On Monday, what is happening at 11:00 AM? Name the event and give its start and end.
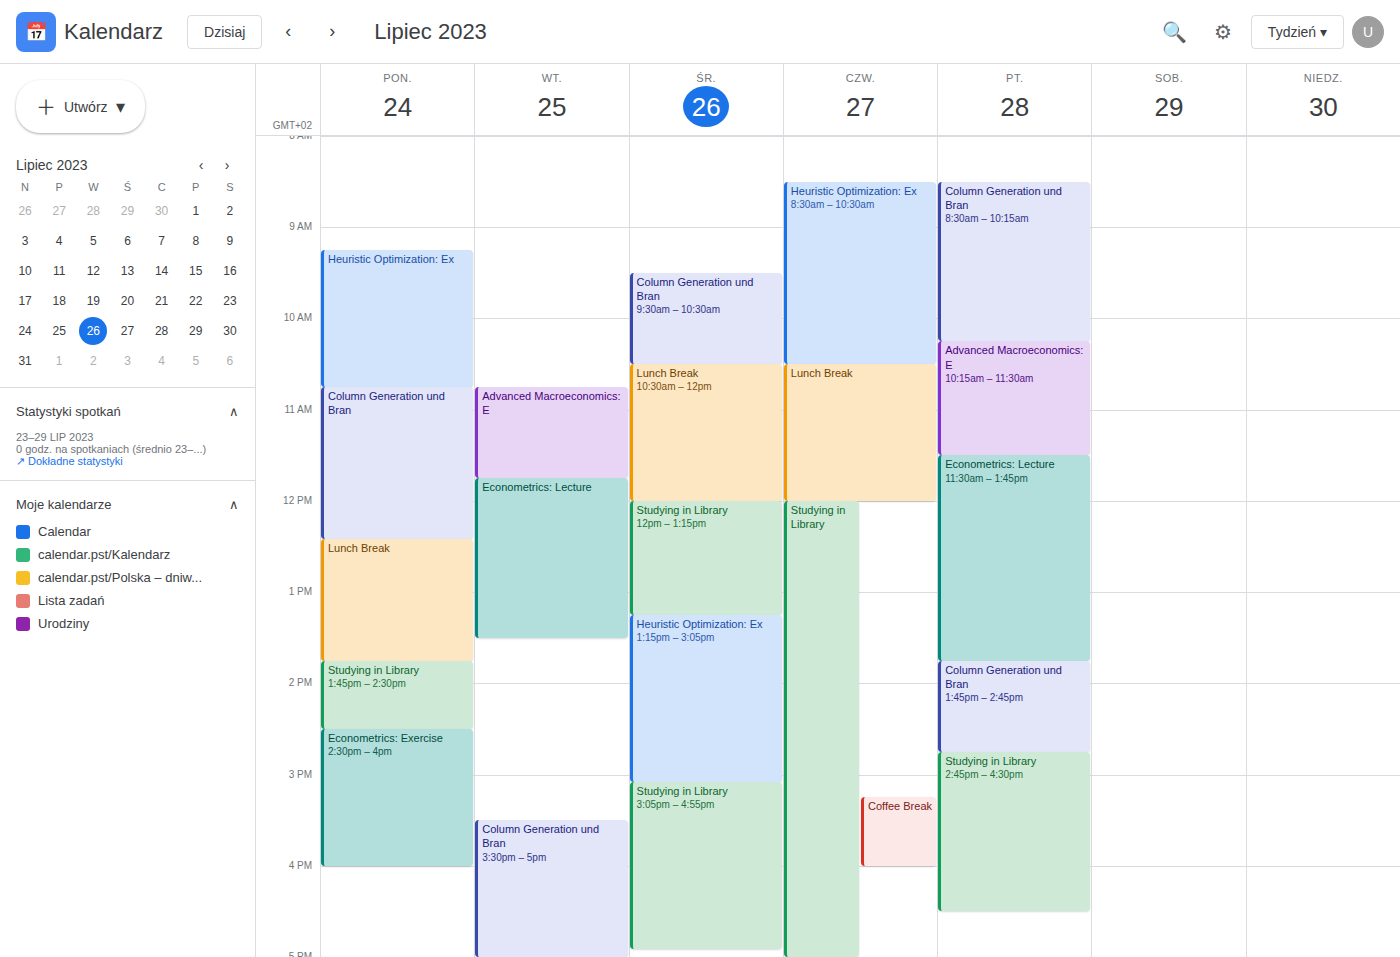
"Column Generation und Bran", 10:45 AM to 12:25 PM